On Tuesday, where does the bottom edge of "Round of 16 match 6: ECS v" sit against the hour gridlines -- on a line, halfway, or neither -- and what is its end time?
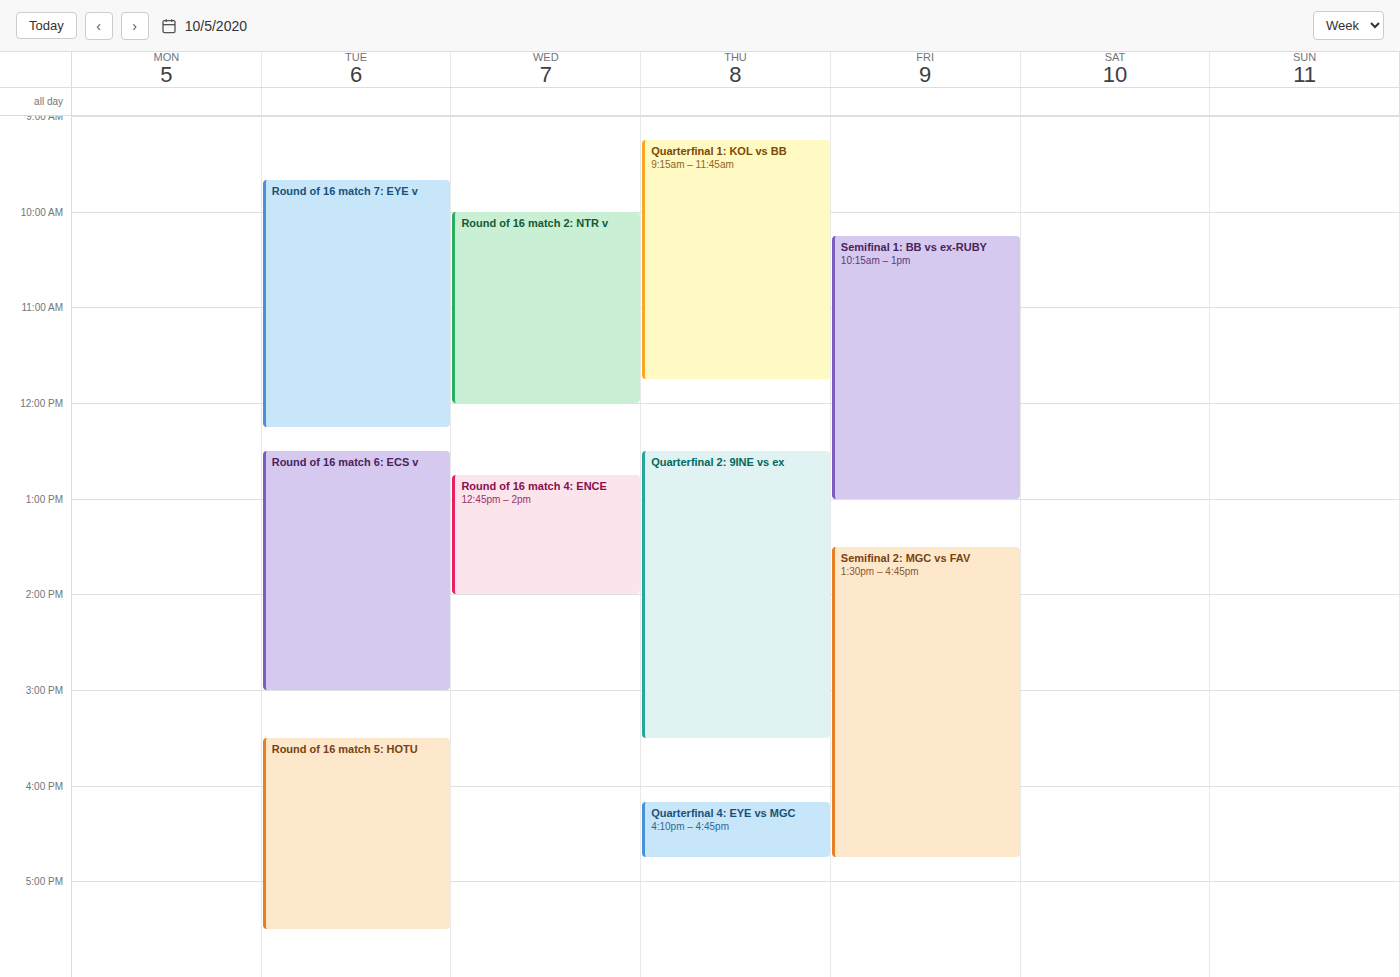
3:00 PM -- exactly on the 3 PM line.